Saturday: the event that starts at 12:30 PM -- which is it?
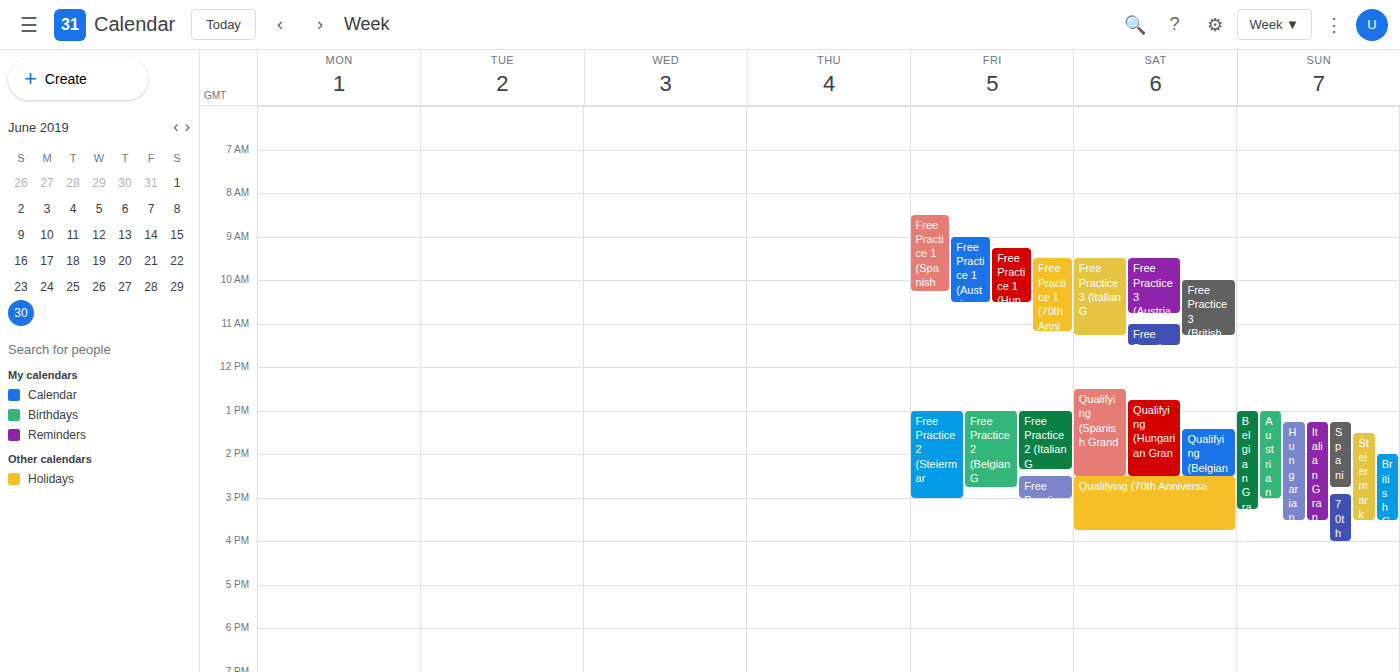
"Qualifying (Spanish Grand"